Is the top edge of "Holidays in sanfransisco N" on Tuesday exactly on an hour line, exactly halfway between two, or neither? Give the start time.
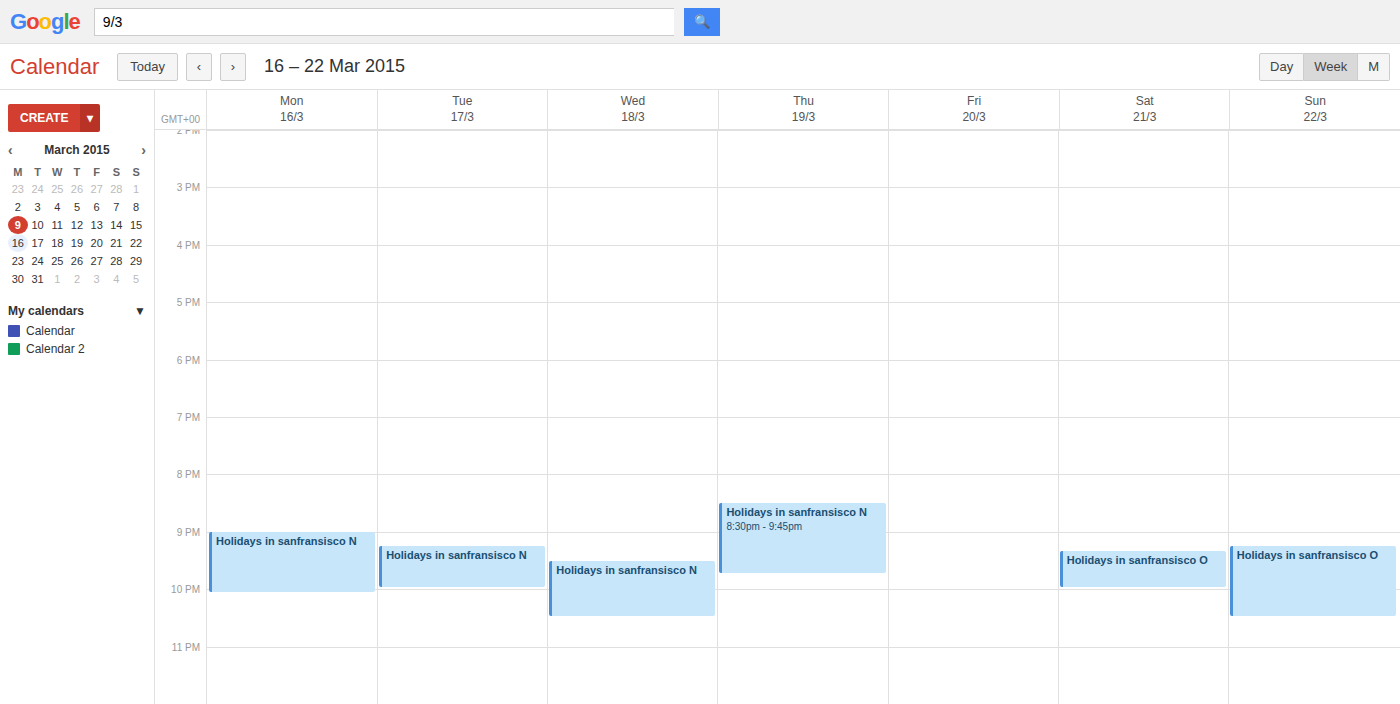
9:15 PM -- neither: a quarter of the way from the 9 PM line to the 10 PM line.